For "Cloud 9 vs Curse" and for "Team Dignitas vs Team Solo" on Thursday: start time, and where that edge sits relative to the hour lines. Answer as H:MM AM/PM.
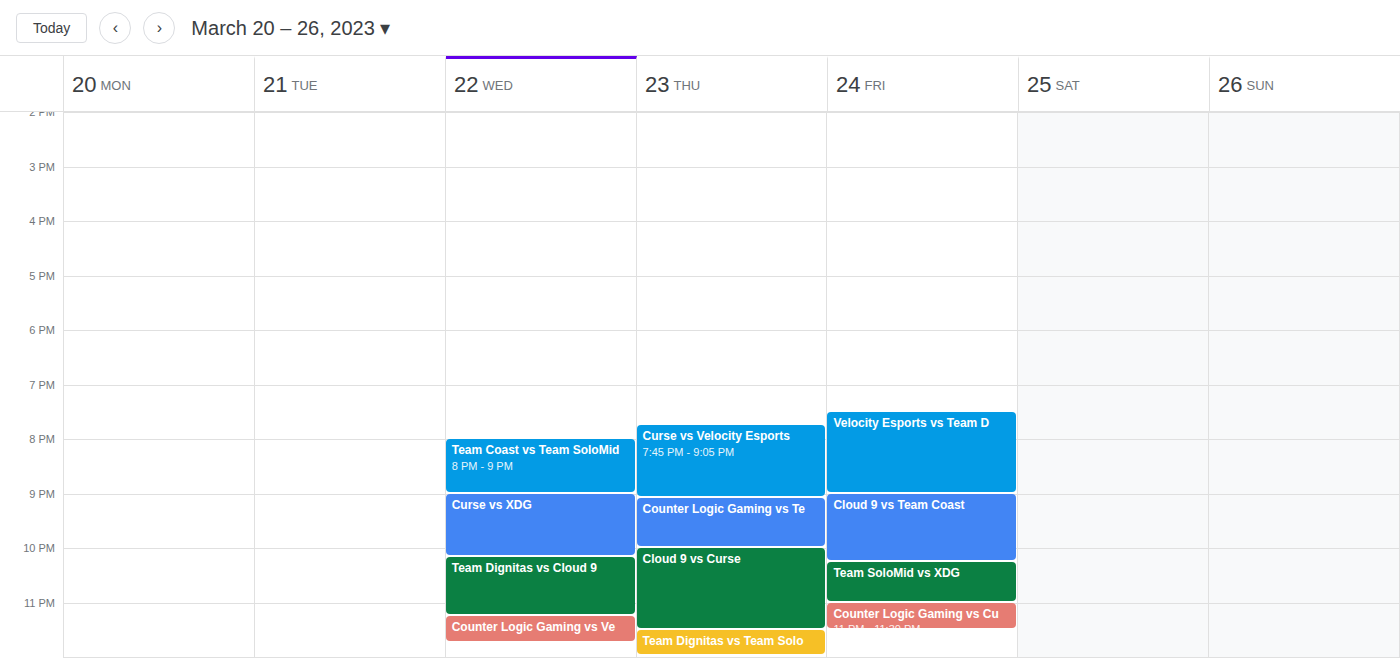
"Cloud 9 vs Curse": 10:00 PM, exactly on the 10 PM line. "Team Dignitas vs Team Solo": 11:30 PM, halfway between the 11 PM and 12 AM lines.